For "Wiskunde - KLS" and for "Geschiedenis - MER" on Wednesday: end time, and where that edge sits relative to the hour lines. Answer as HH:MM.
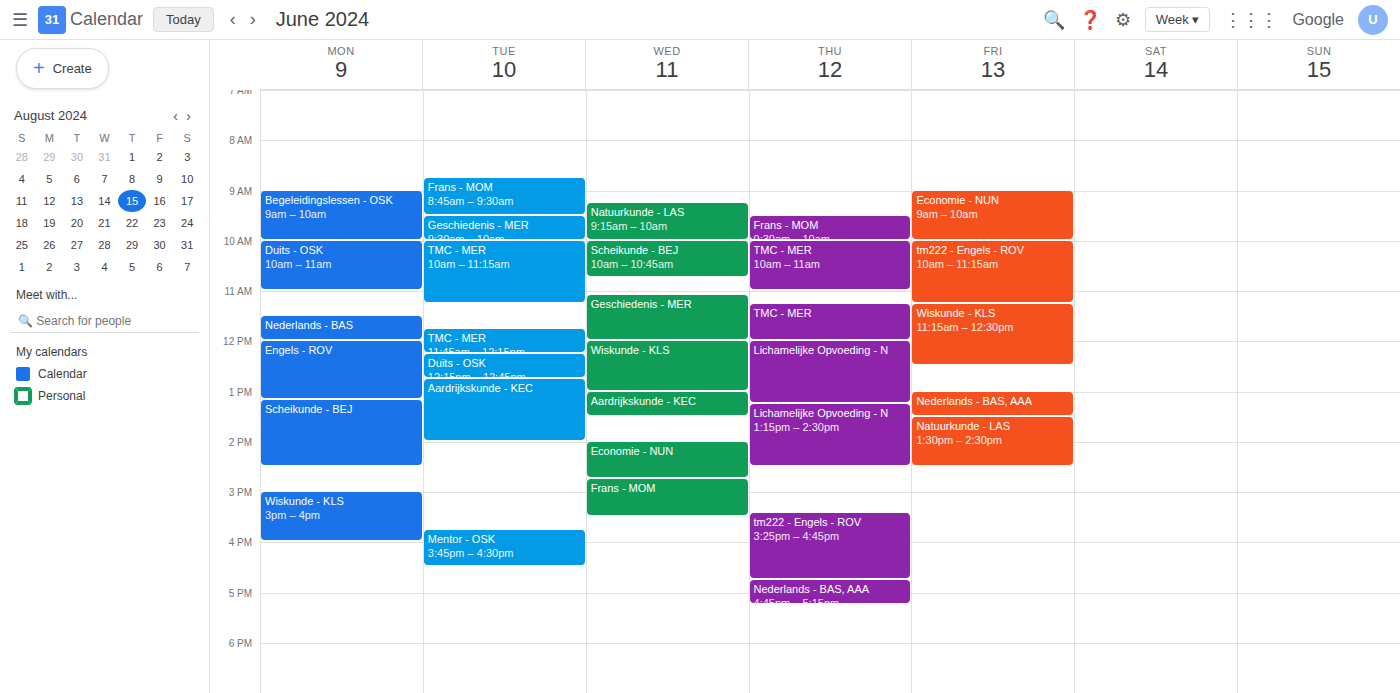
"Wiskunde - KLS": 13:00, exactly on the 13:00 line. "Geschiedenis - MER": 12:00, exactly on the 12:00 line.